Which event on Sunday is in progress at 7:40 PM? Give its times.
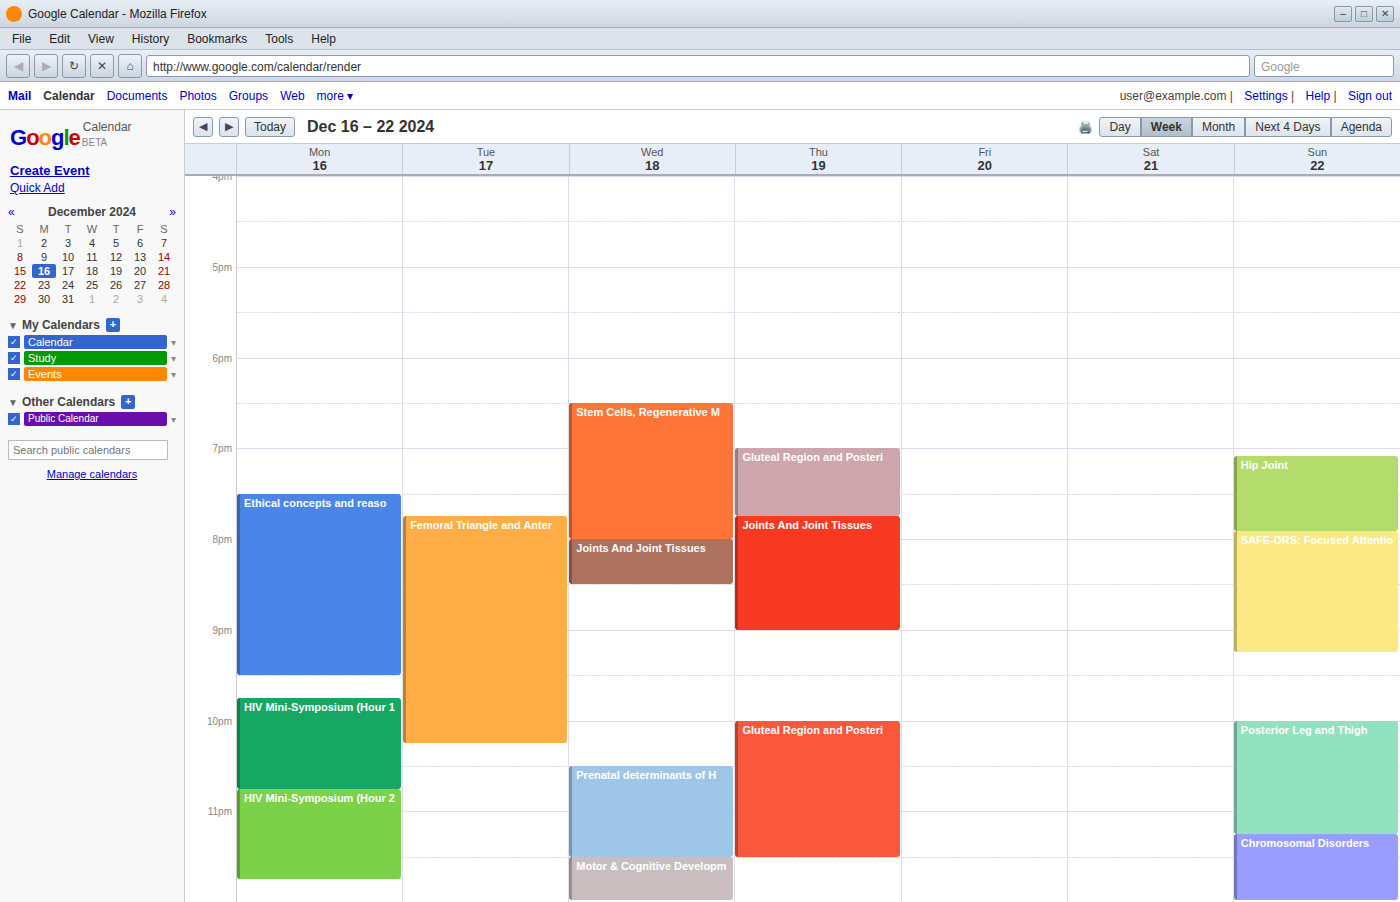
"Hip Joint", 7:05 PM to 7:55 PM